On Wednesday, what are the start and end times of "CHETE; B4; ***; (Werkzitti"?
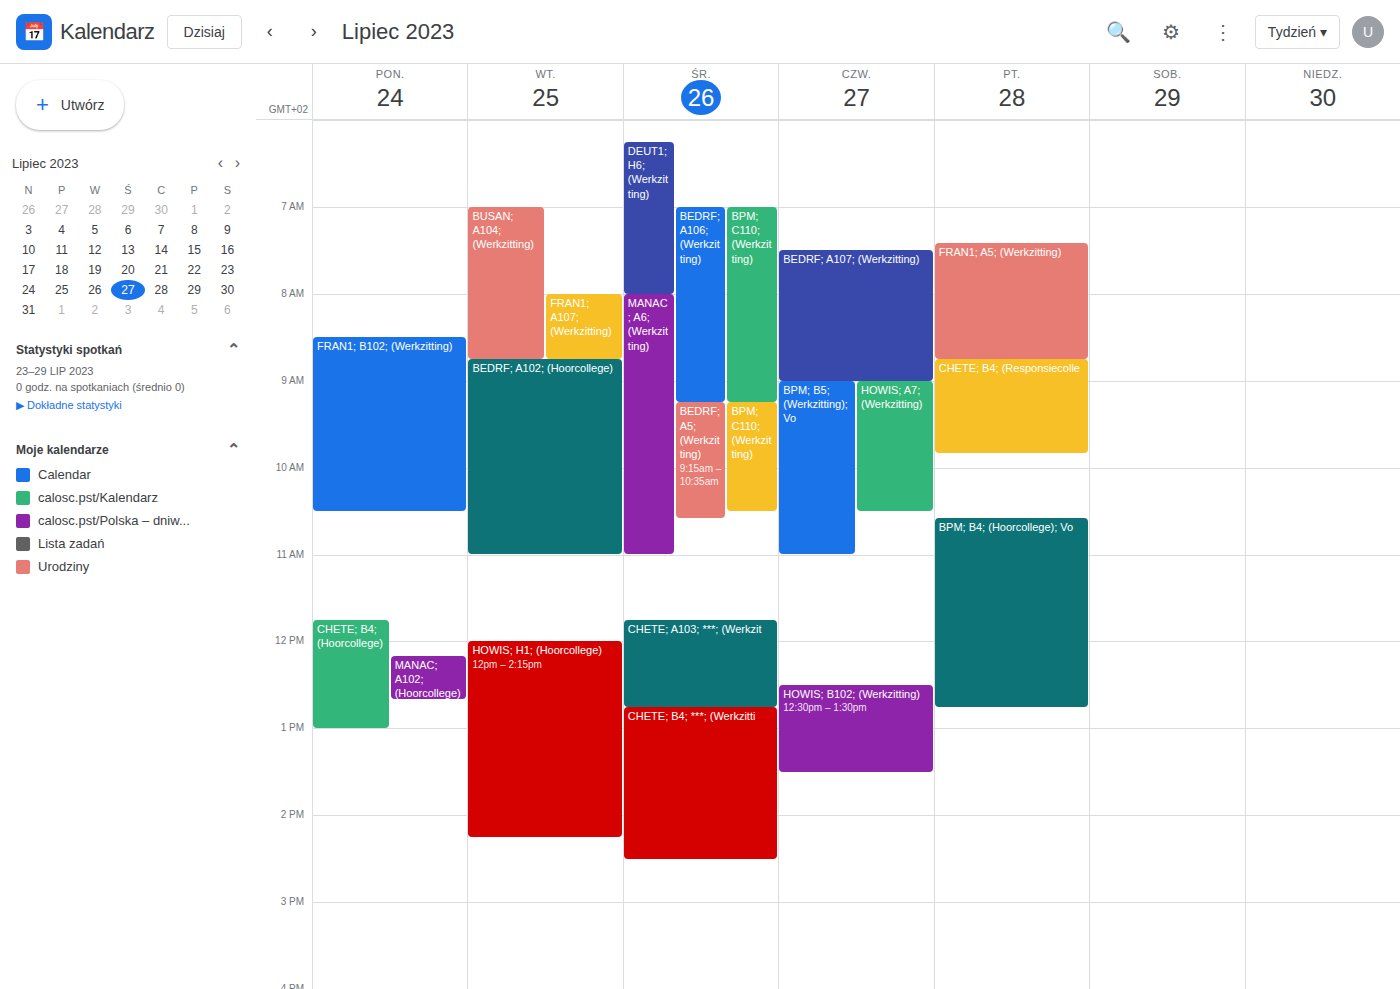
12:45 PM to 2:30 PM